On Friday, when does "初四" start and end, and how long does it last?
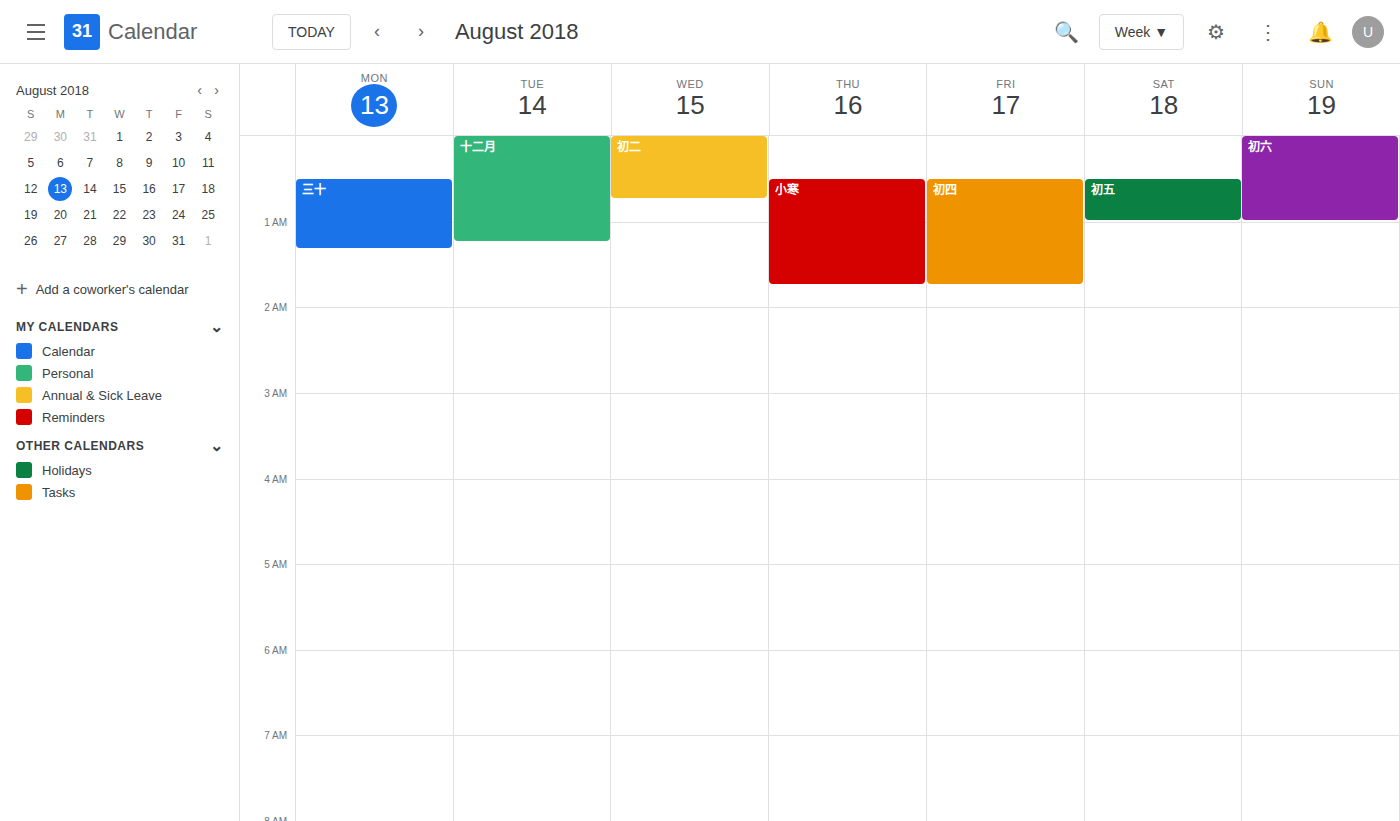
12:30 AM to 1:45 AM, 1 hour 15 minutes